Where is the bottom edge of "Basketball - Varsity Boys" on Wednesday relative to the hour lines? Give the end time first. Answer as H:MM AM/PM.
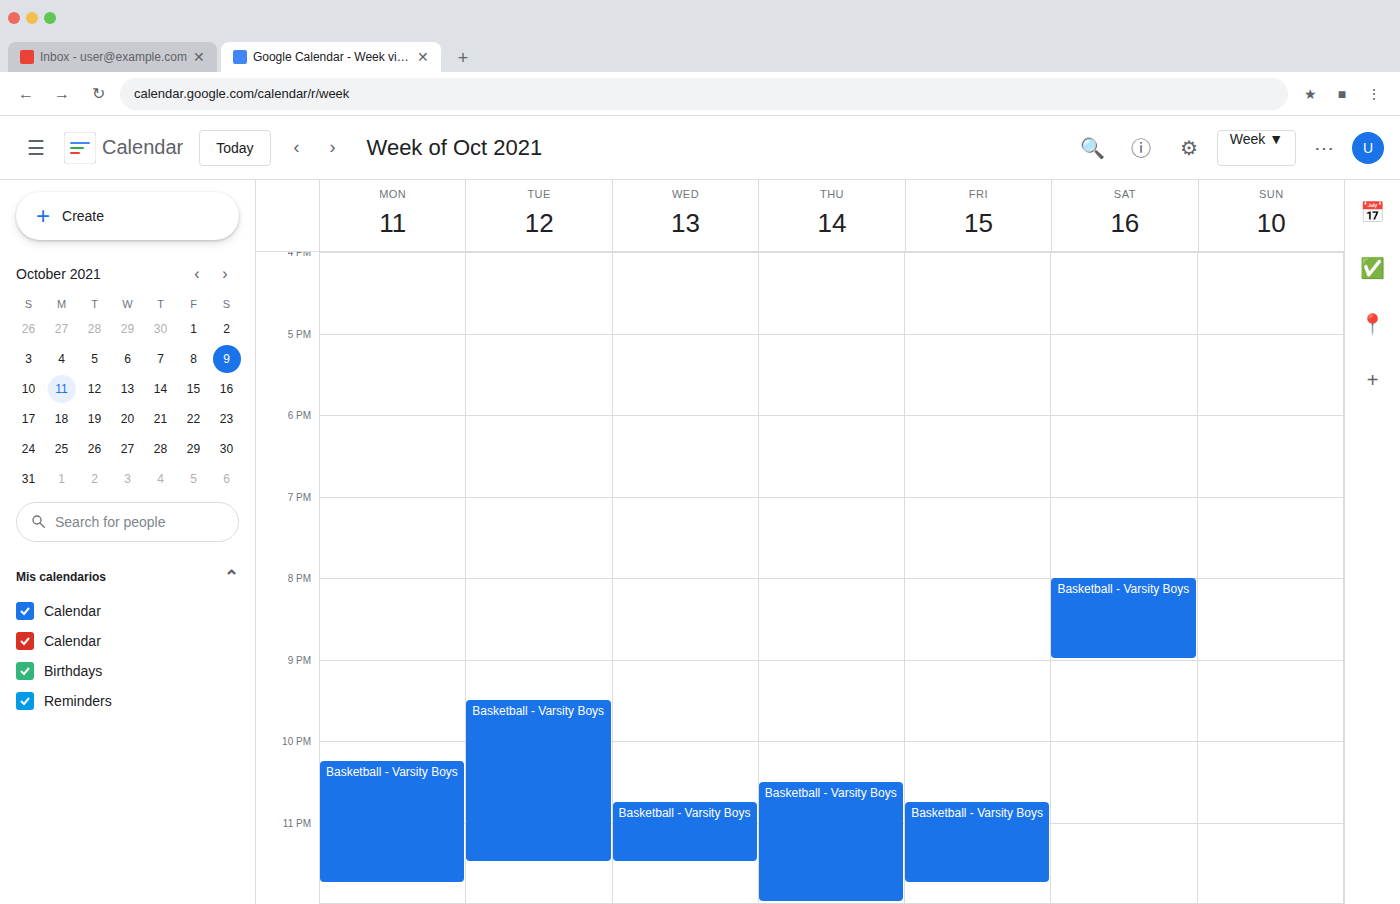
11:30 PM -- halfway between the 11 PM and 12 AM lines.